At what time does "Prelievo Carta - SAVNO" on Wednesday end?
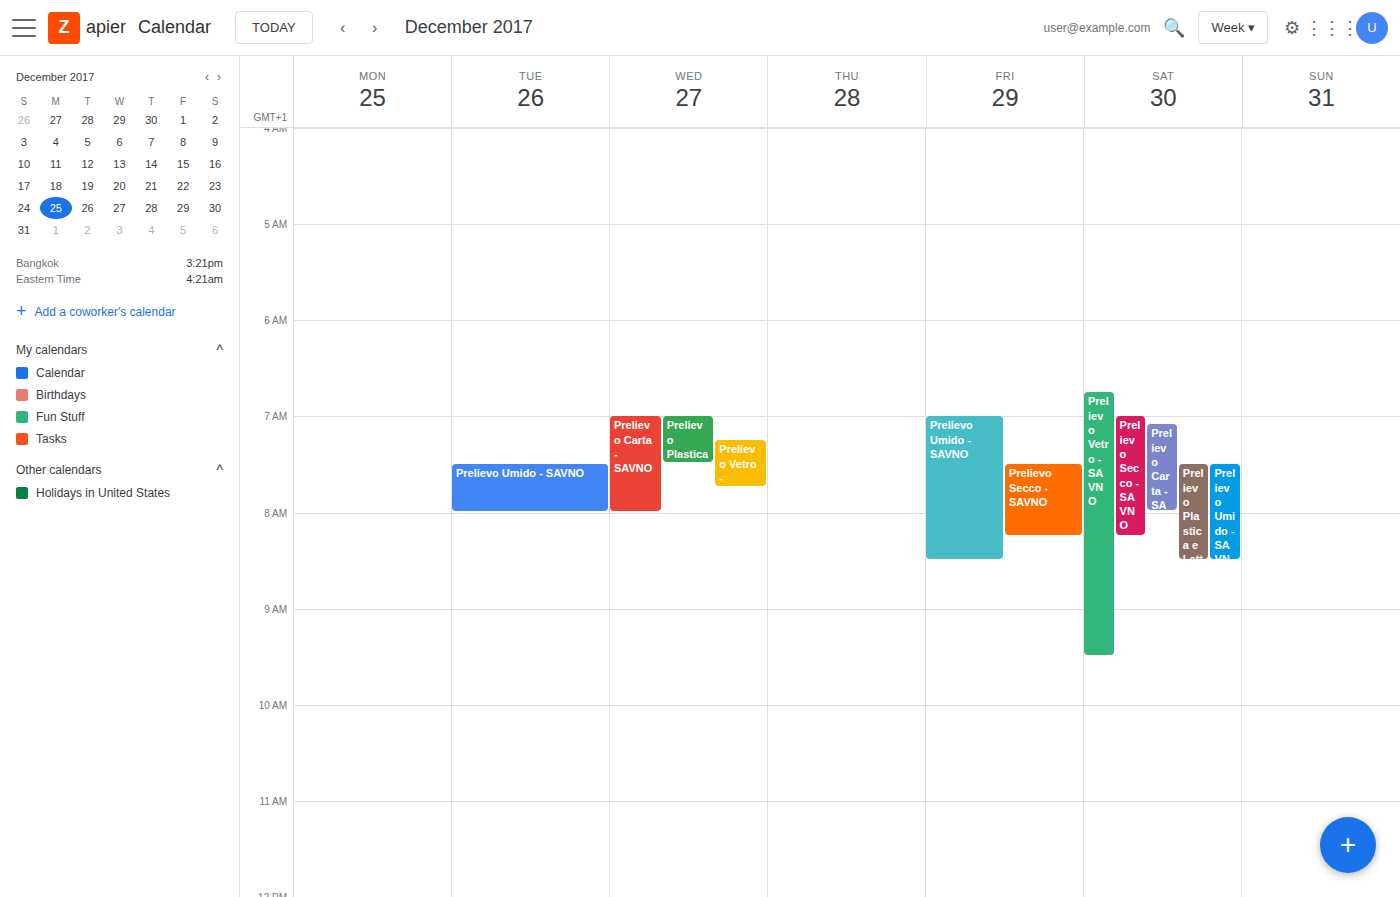
8:00 AM